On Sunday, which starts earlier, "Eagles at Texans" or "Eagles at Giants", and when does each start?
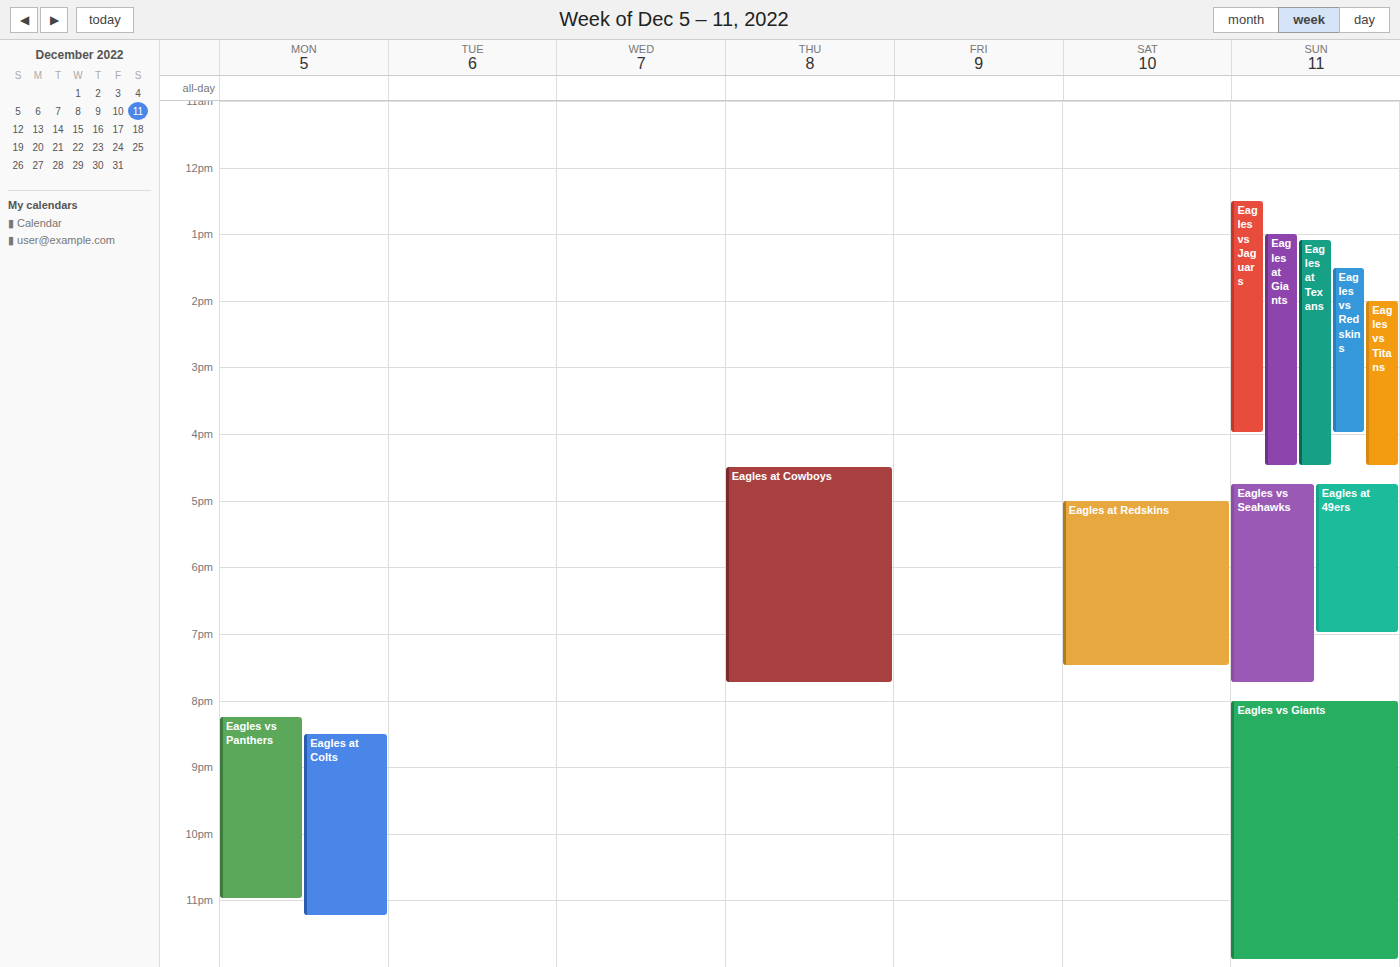
"Eagles at Giants" 1:00 PM; "Eagles at Texans" 1:05 PM.